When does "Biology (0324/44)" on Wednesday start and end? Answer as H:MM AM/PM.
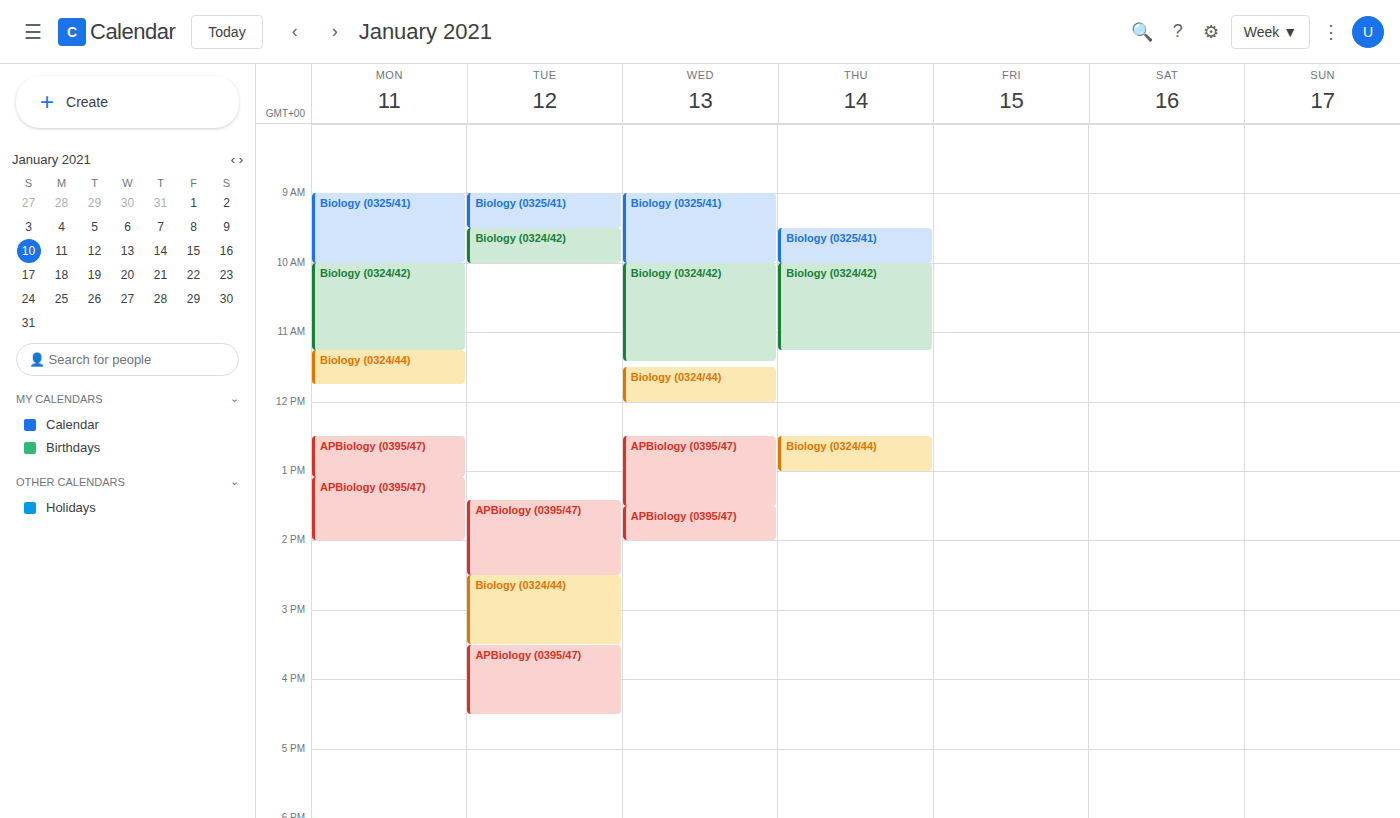
11:30 AM to 12:00 PM